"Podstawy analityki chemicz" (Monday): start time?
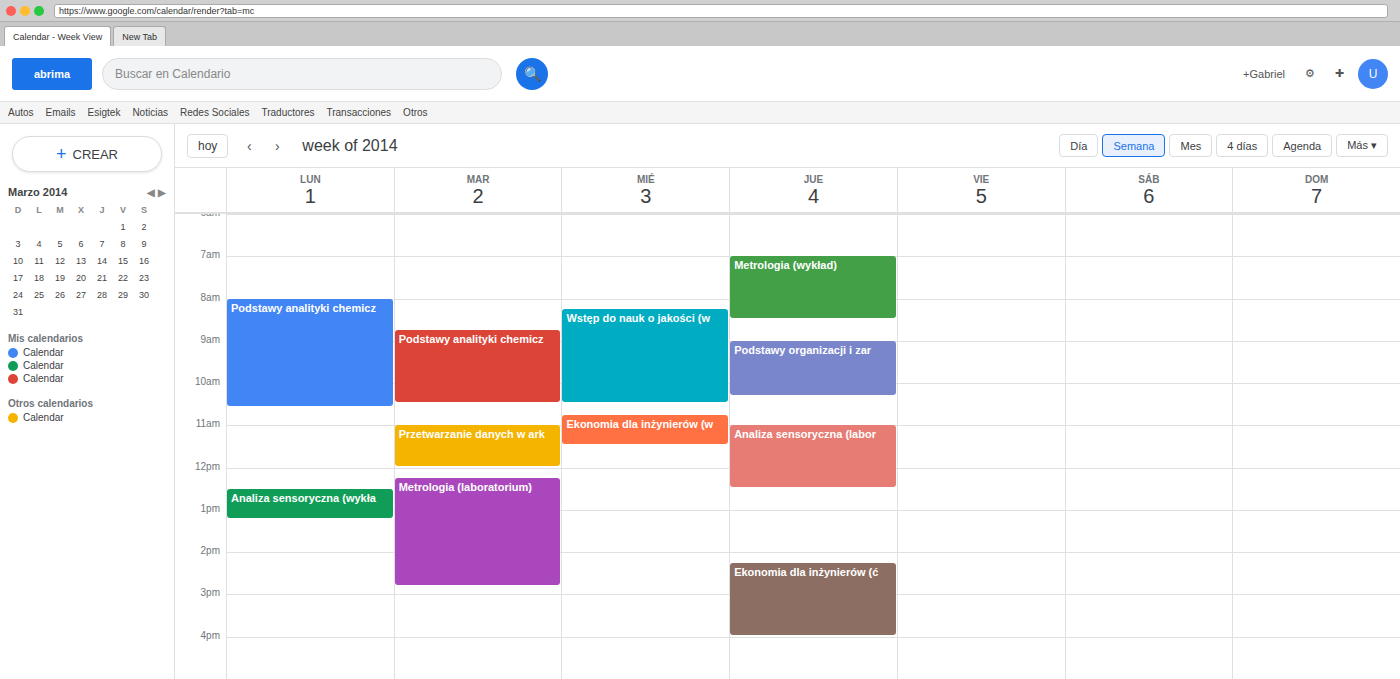
8:00 AM